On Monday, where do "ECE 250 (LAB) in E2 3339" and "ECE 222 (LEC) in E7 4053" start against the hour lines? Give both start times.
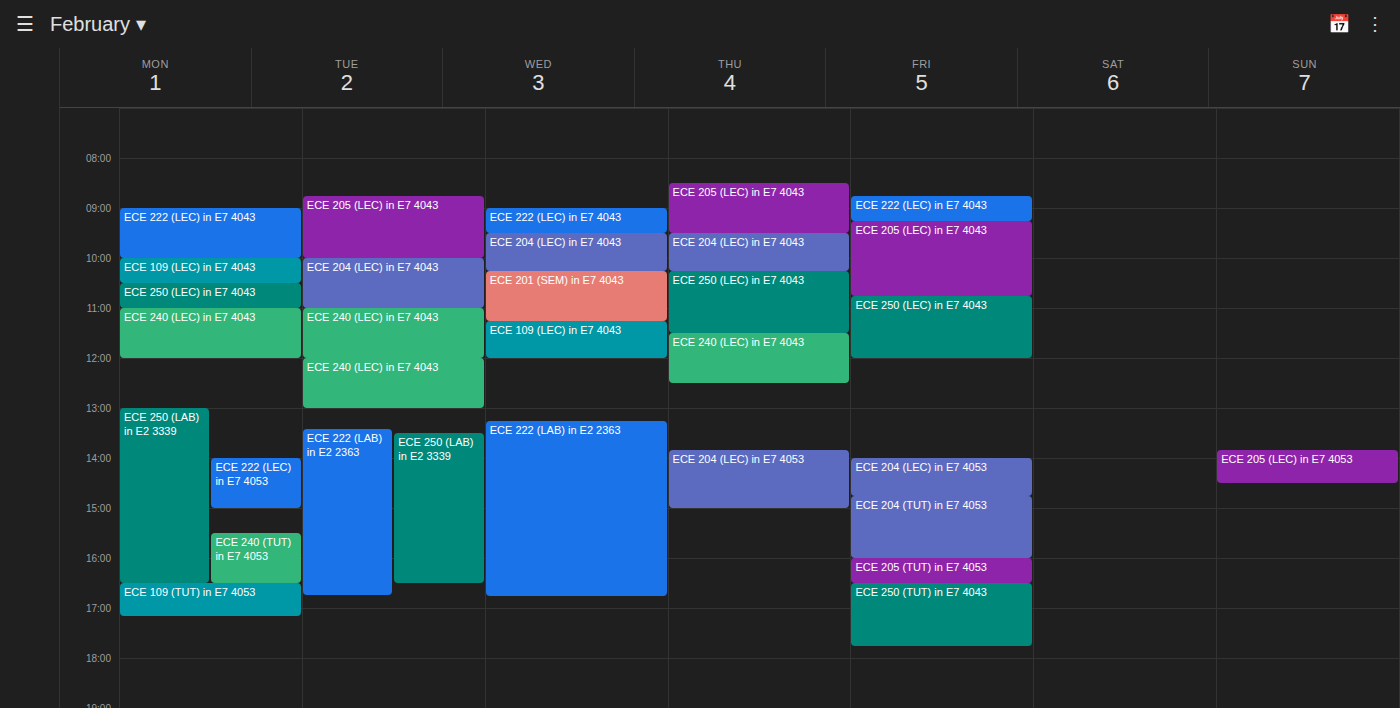
"ECE 250 (LAB) in E2 3339": 1:00 PM, exactly on the 1 PM line. "ECE 222 (LEC) in E7 4053": 2:00 PM, exactly on the 2 PM line.